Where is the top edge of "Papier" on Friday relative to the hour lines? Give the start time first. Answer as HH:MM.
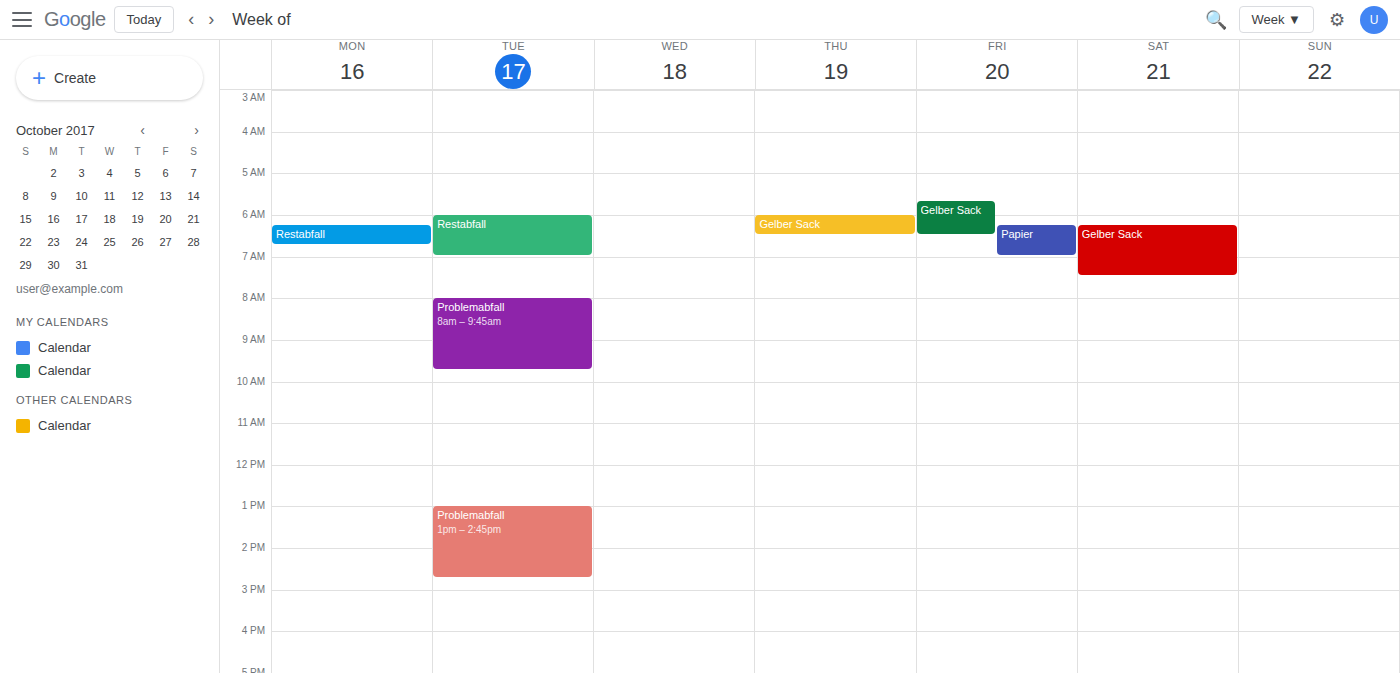
06:15 -- neither: a quarter of the way from the 06:00 line to the 07:00 line.